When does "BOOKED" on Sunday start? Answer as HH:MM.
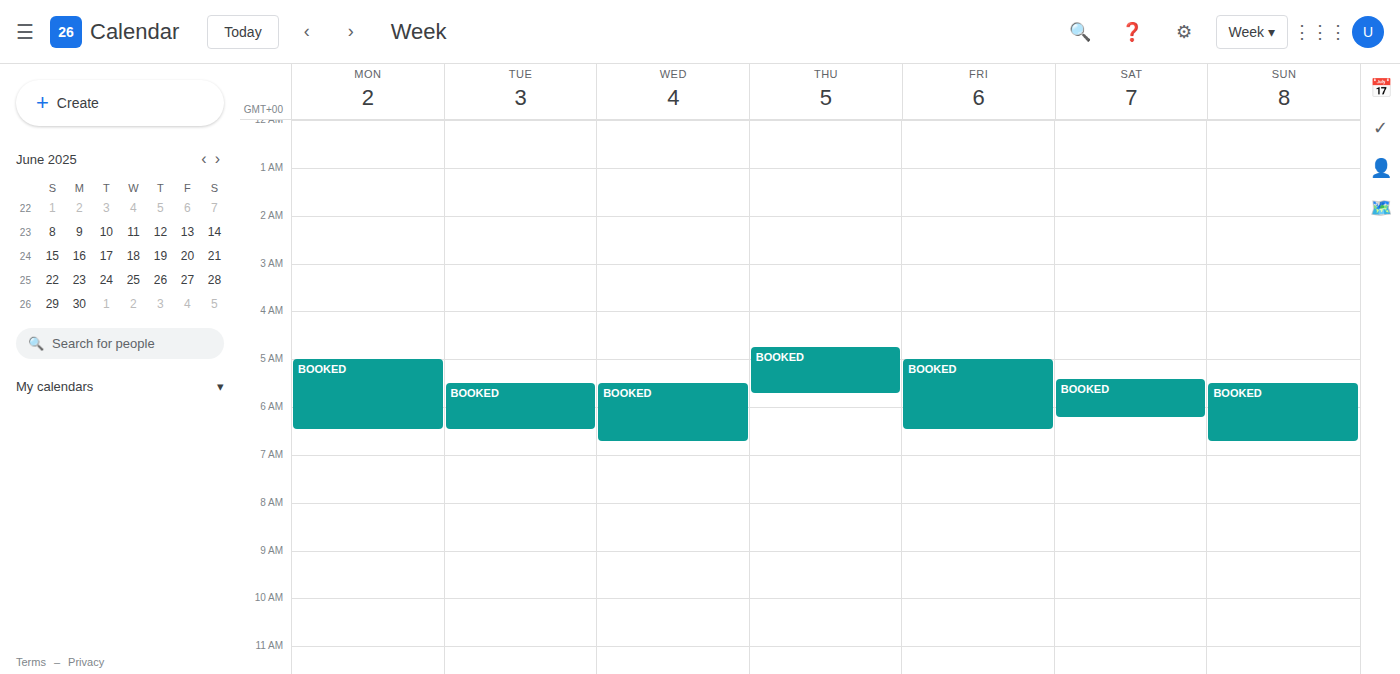
05:30